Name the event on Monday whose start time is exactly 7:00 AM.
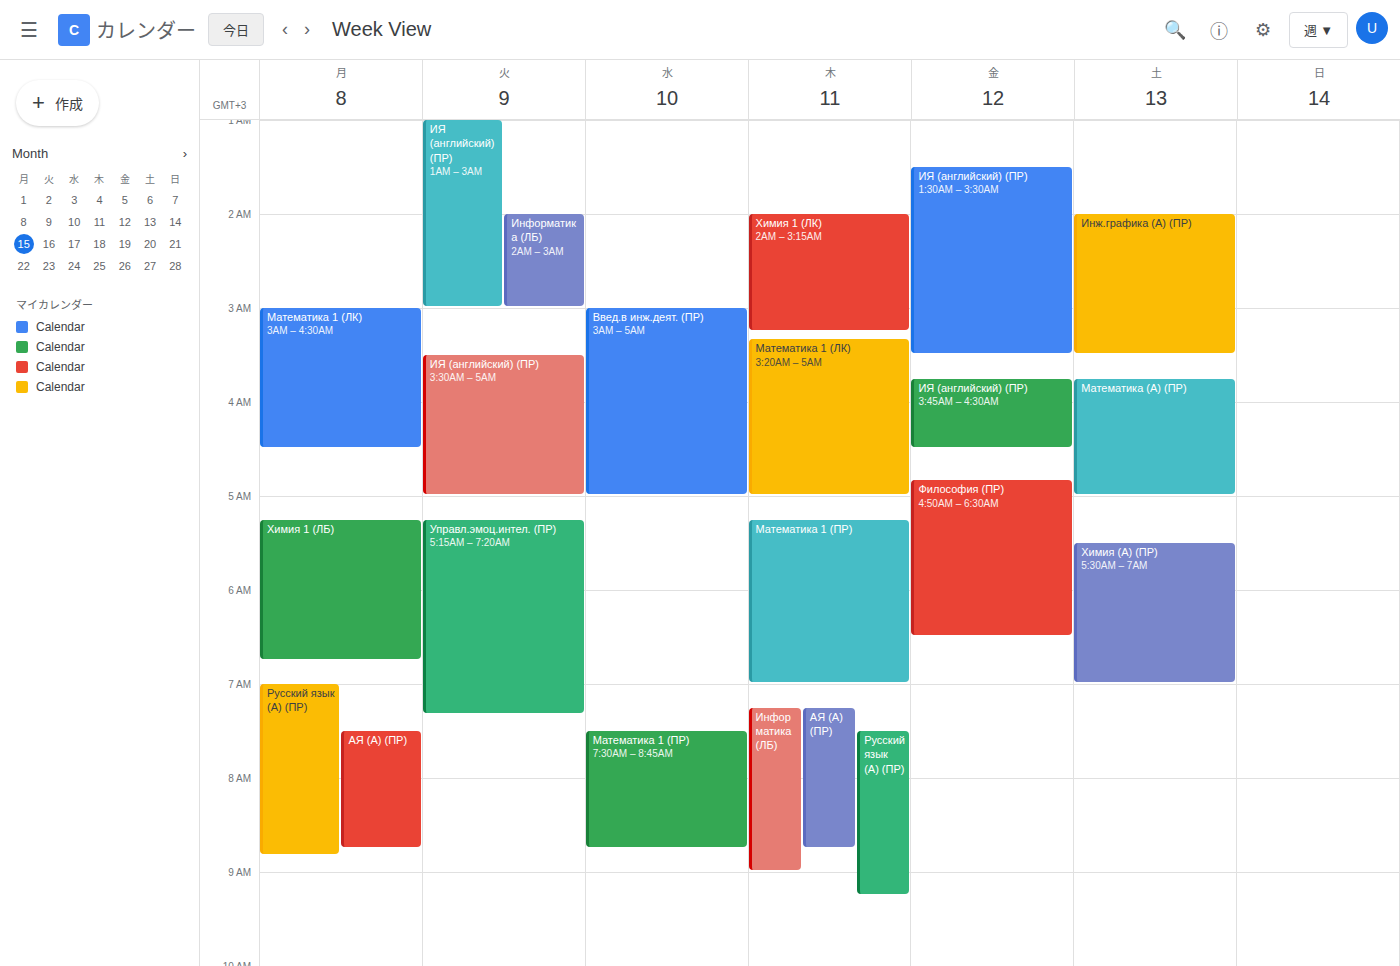
"Русский язык (А) (ПР)"